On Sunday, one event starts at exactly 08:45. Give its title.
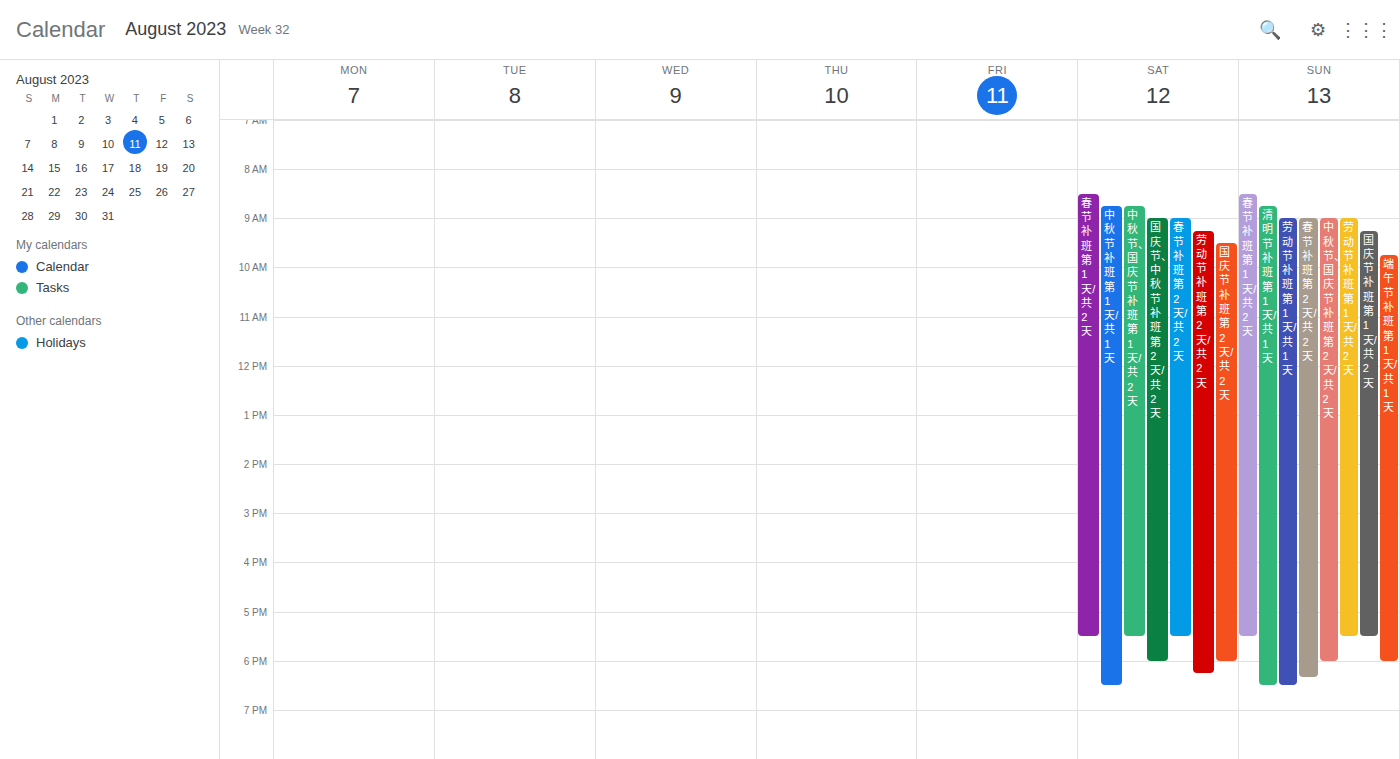
"清明节 补班 第1天/共1天"